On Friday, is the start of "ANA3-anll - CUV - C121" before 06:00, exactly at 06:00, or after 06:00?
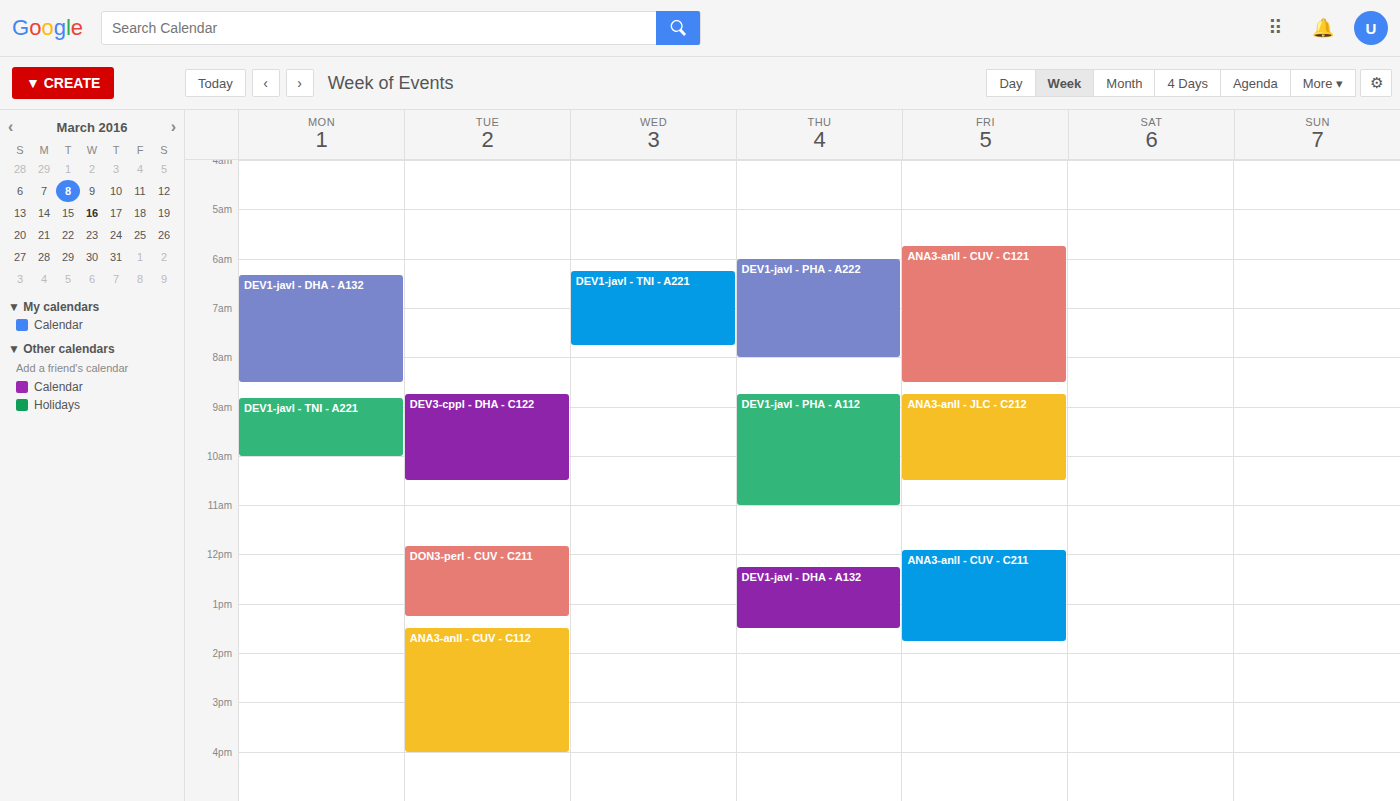
05:45 -- before 06:00, 15 minutes above the 06:00 line.